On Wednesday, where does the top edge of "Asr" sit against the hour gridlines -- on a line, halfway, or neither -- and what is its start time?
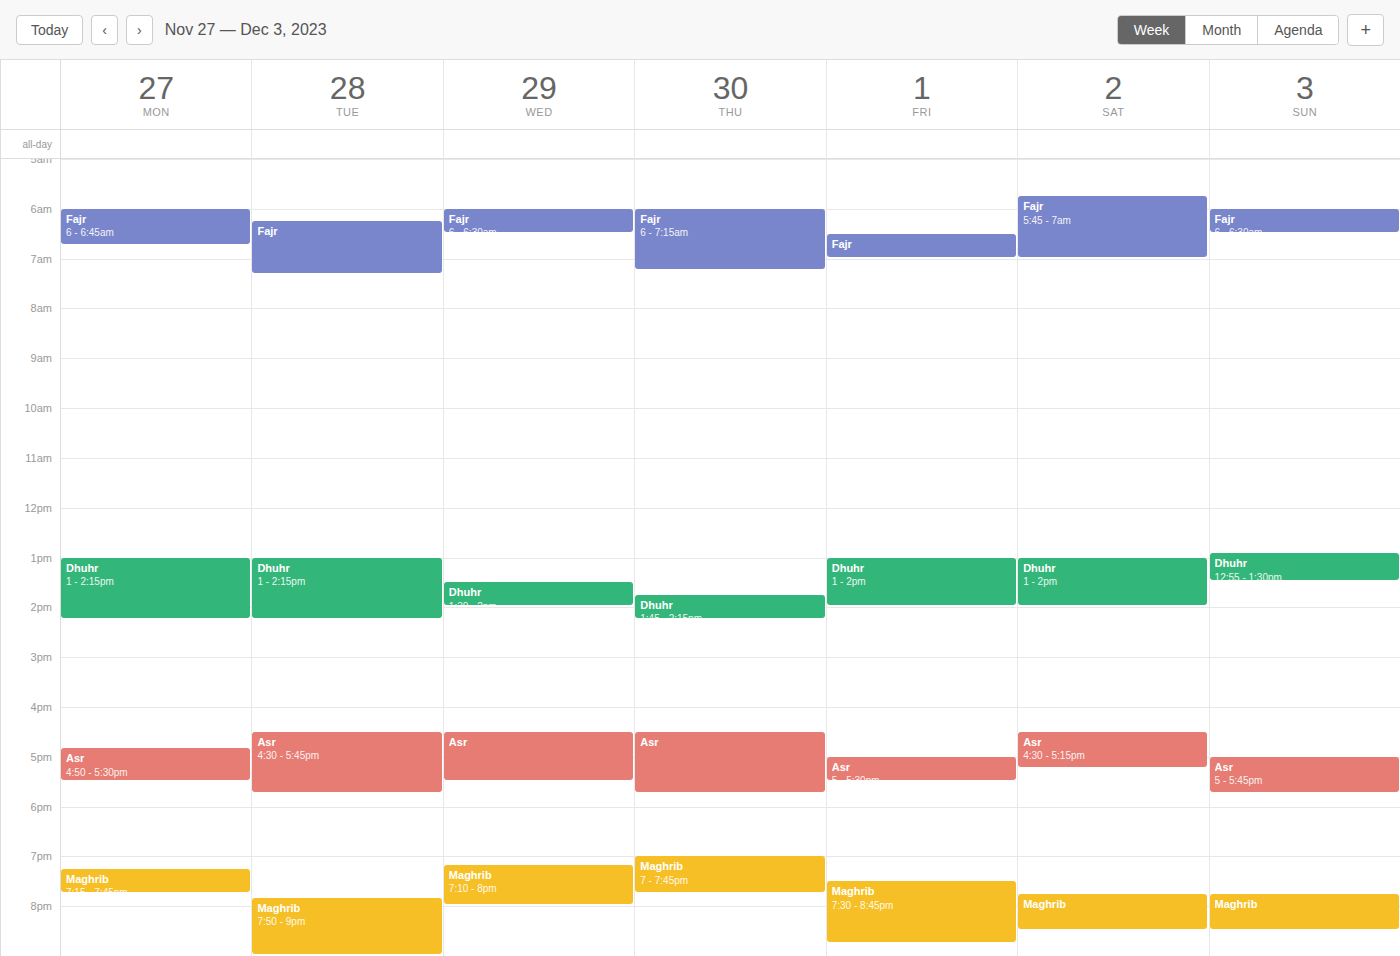
4:30 PM -- halfway between the 4 PM and 5 PM lines.